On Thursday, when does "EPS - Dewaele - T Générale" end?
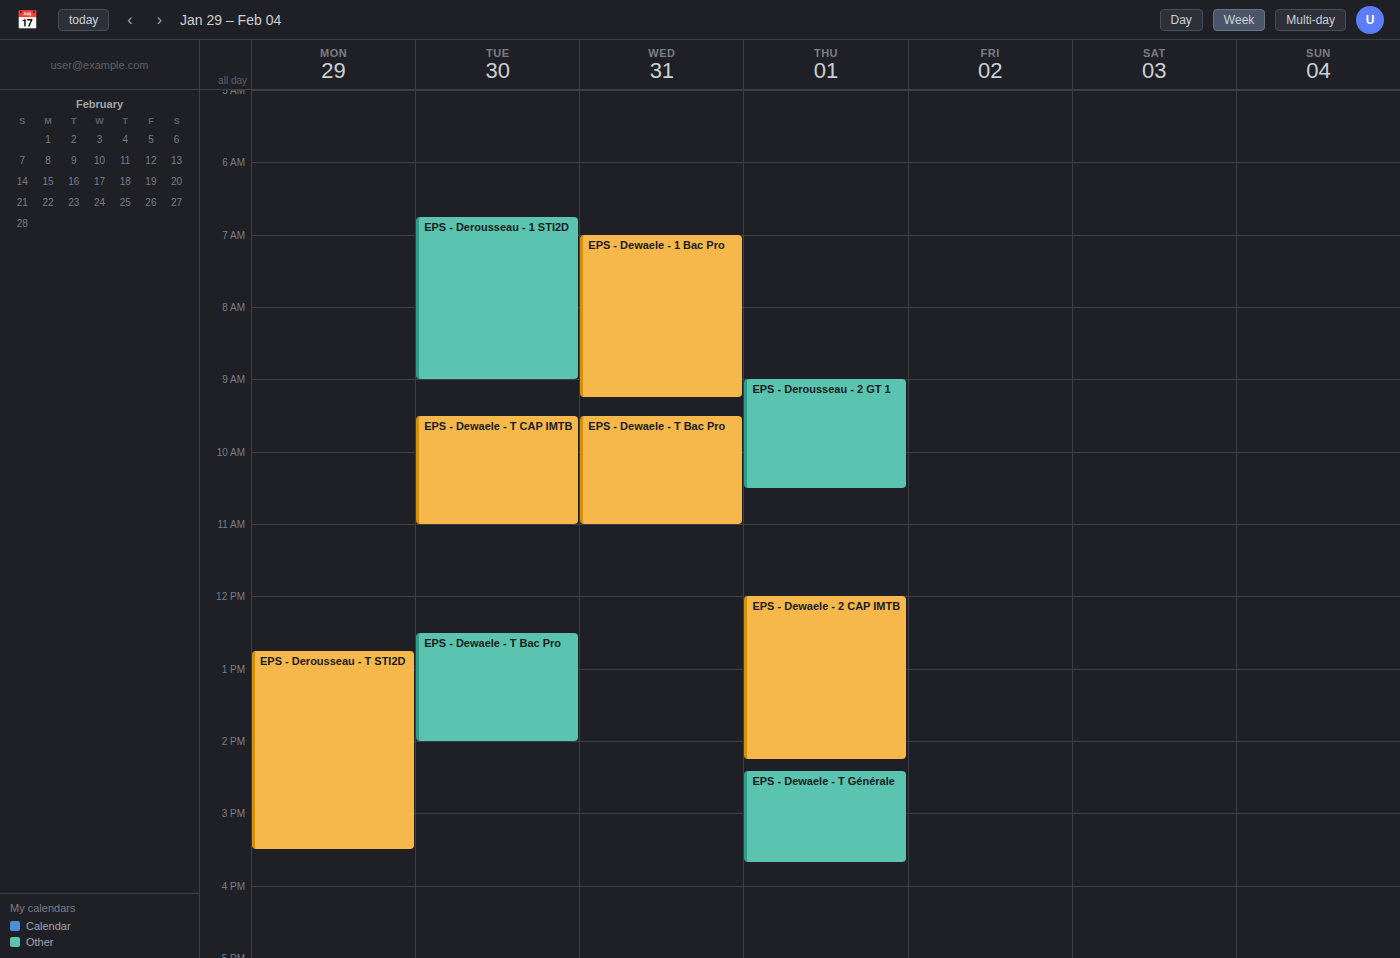
3:40 PM